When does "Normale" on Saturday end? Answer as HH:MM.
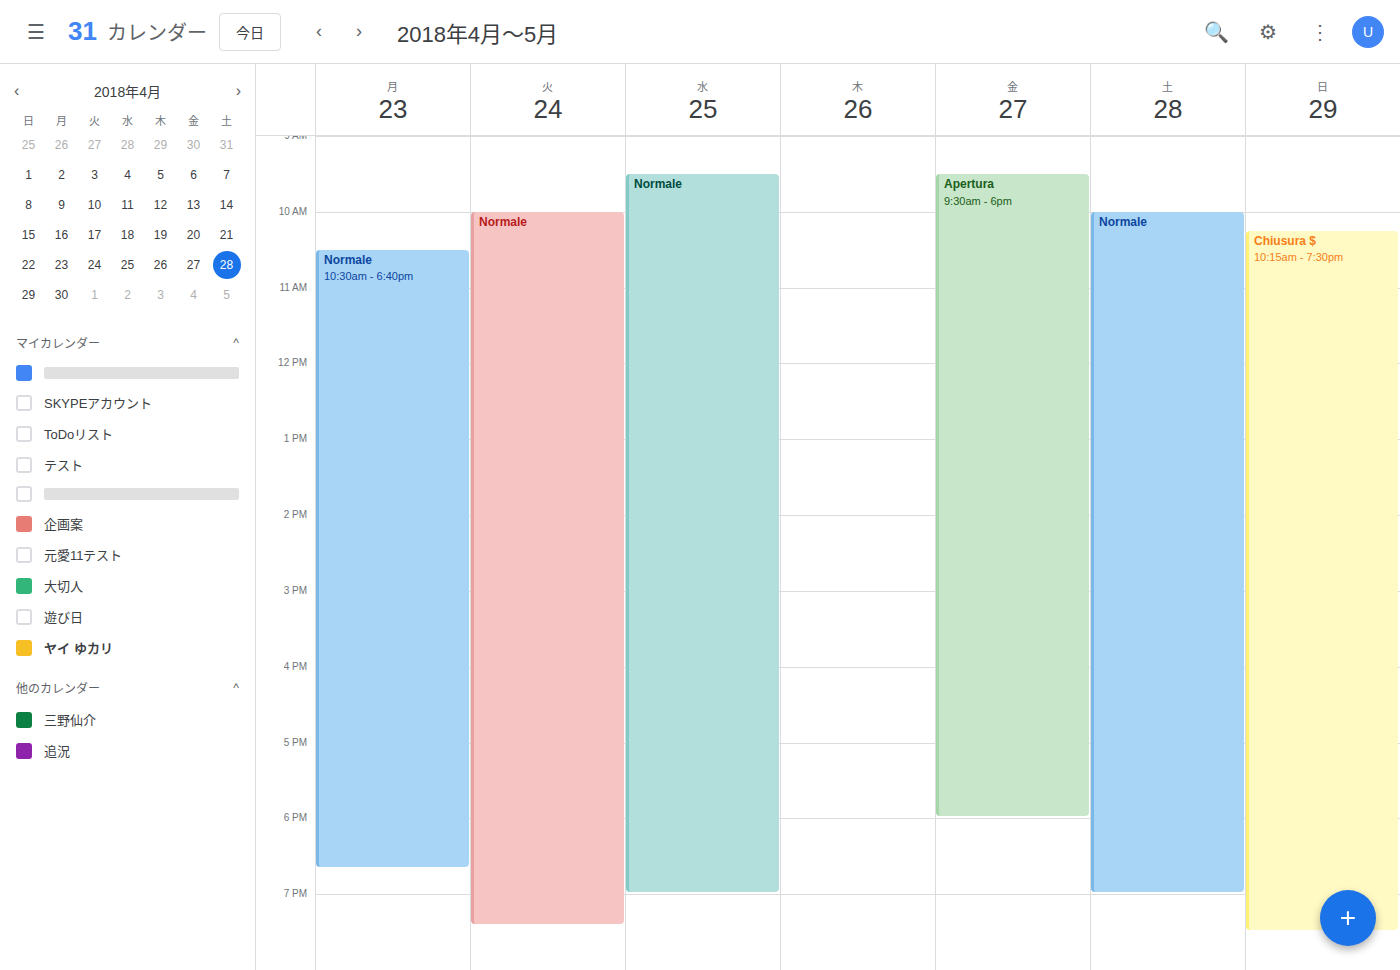
19:00